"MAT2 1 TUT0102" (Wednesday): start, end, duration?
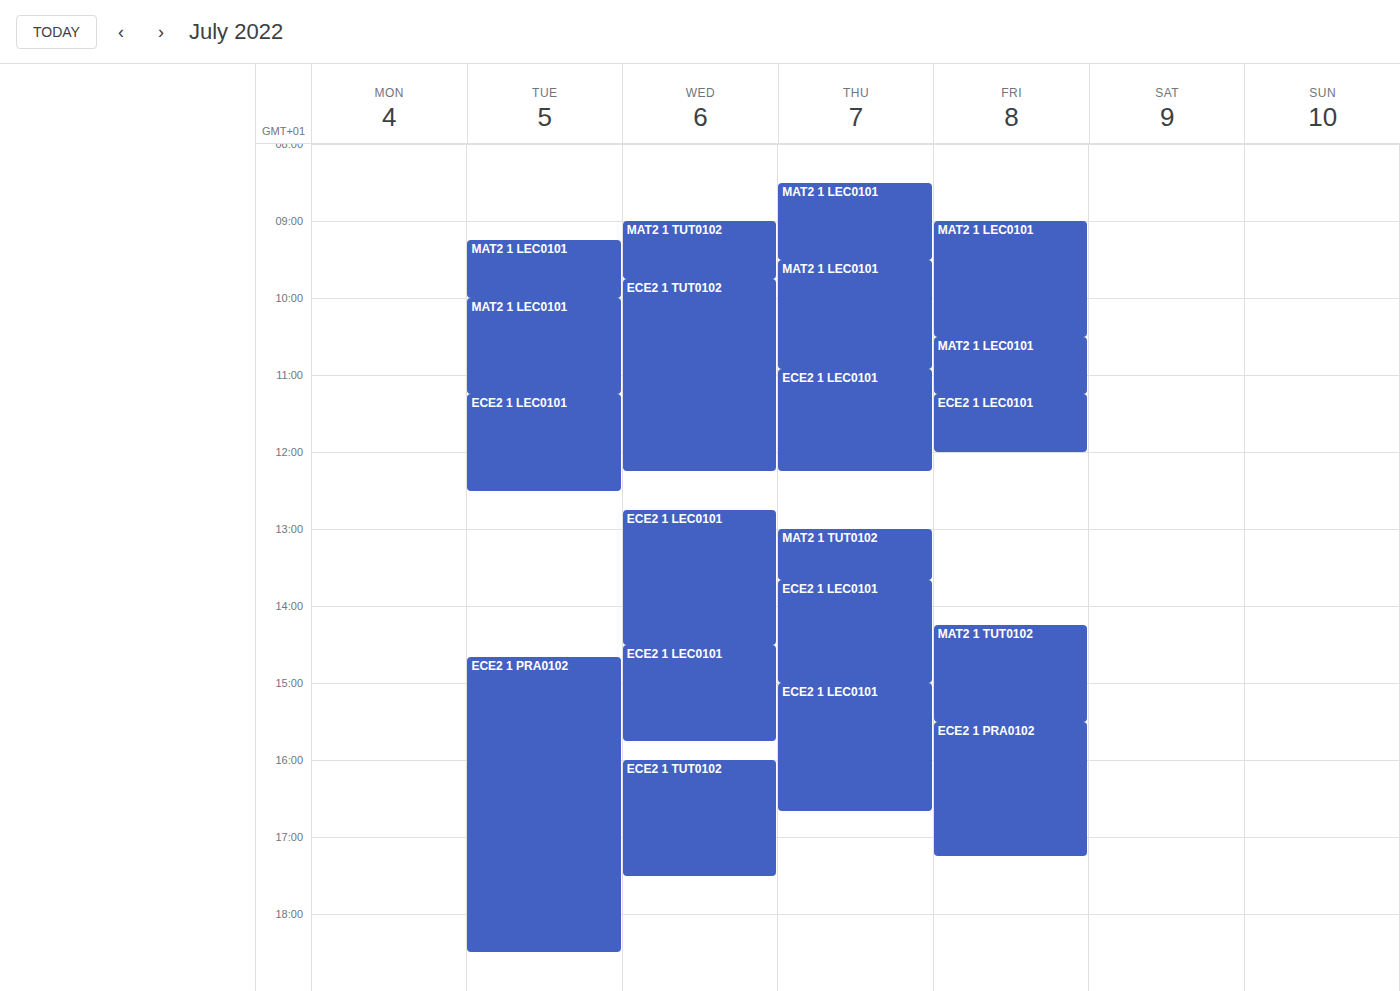
09:00 to 09:45, 45 minutes